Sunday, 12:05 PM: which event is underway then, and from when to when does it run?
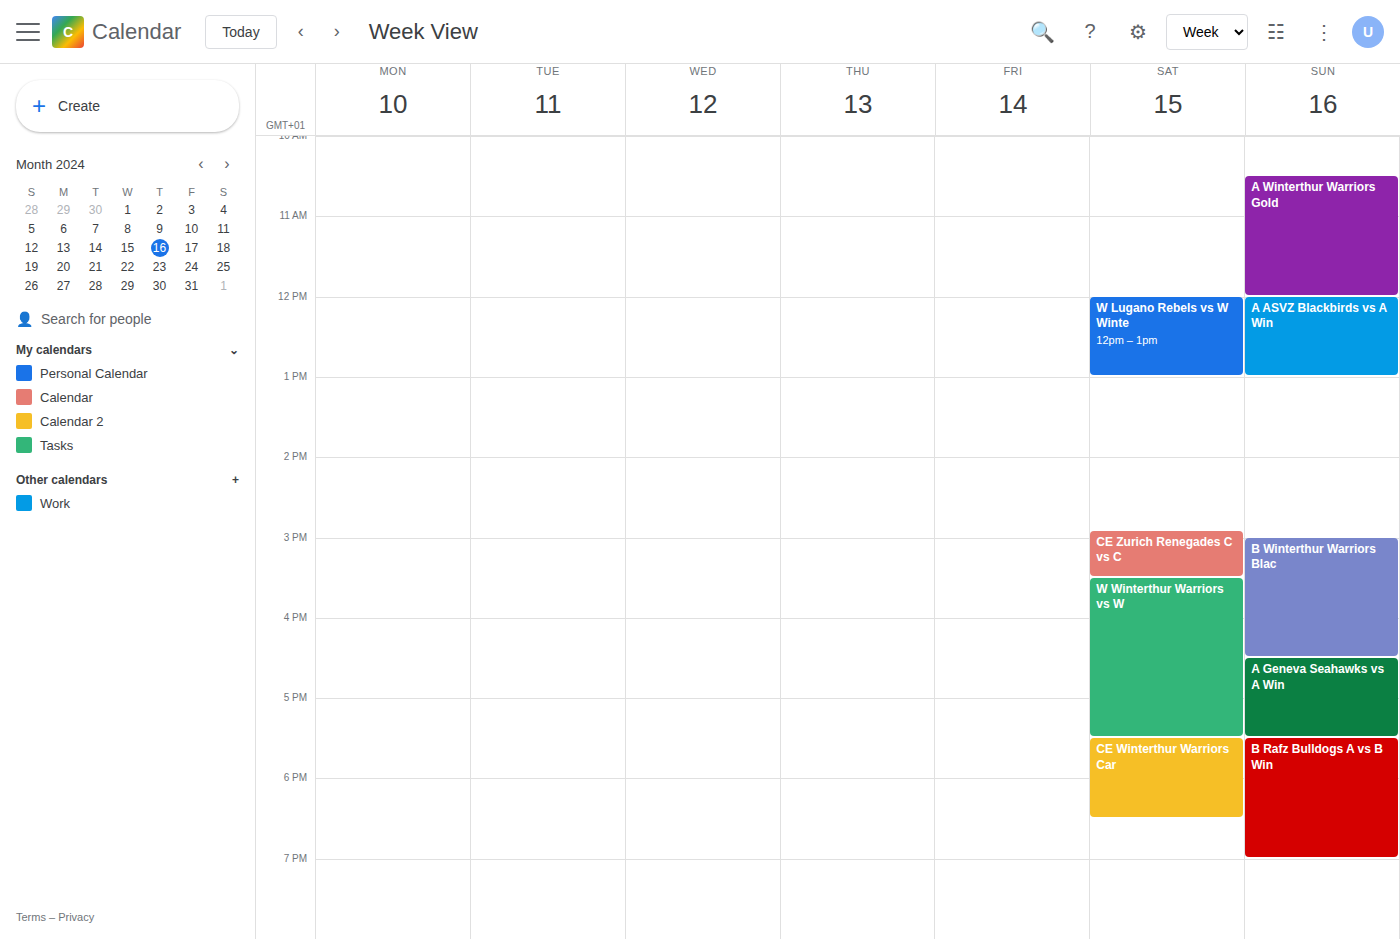
"A ASVZ Blackbirds vs A Win", 12:00 PM to 1:00 PM